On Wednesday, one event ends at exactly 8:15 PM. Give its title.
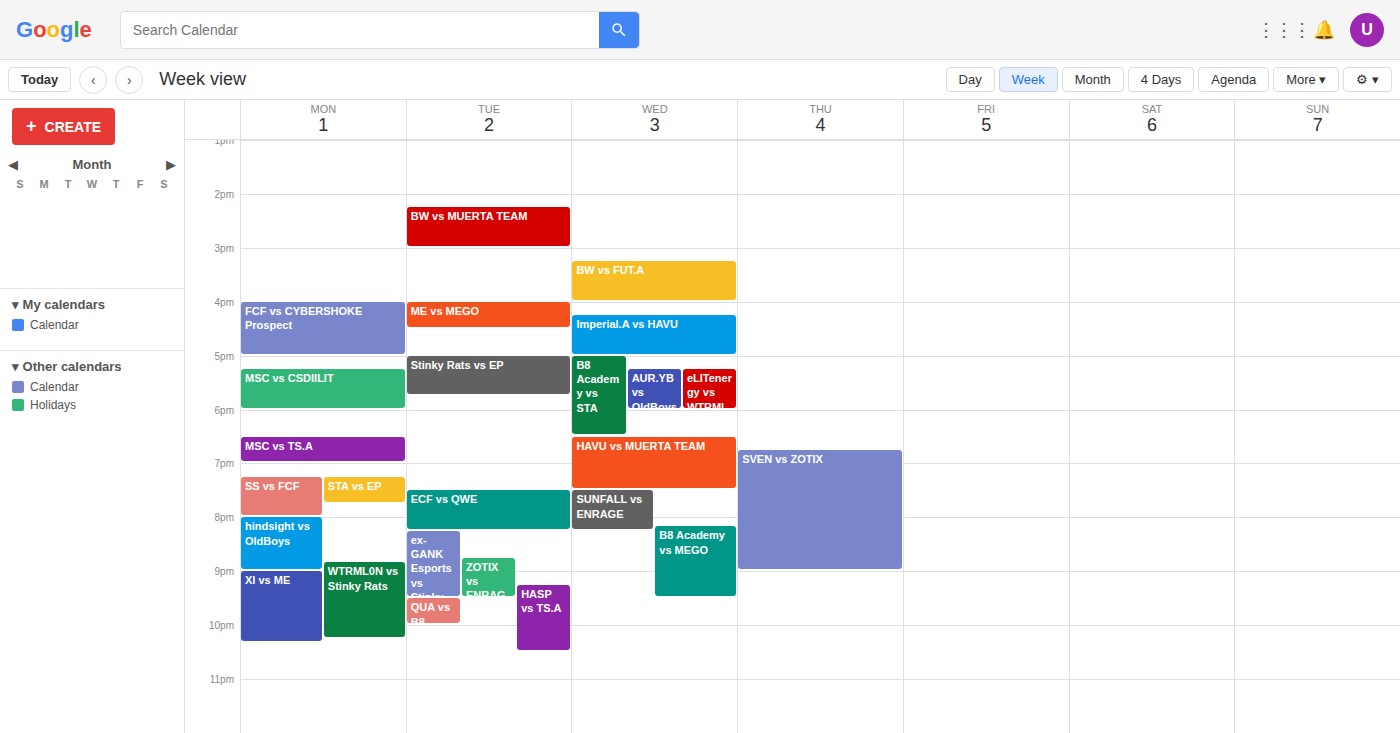
"SUNFALL vs ENRAGE"